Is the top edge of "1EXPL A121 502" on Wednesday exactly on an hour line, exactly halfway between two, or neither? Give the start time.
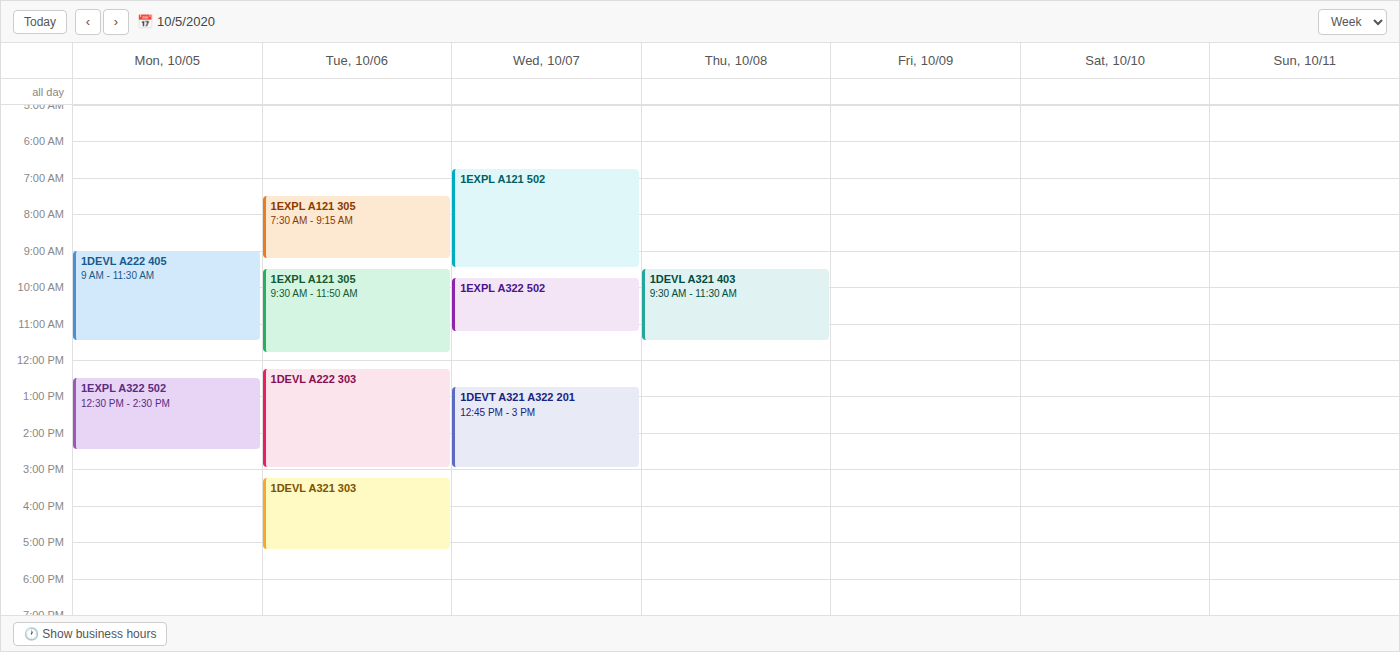
6:45 AM -- neither: three quarters of the way from the 6 AM line to the 7 AM line.